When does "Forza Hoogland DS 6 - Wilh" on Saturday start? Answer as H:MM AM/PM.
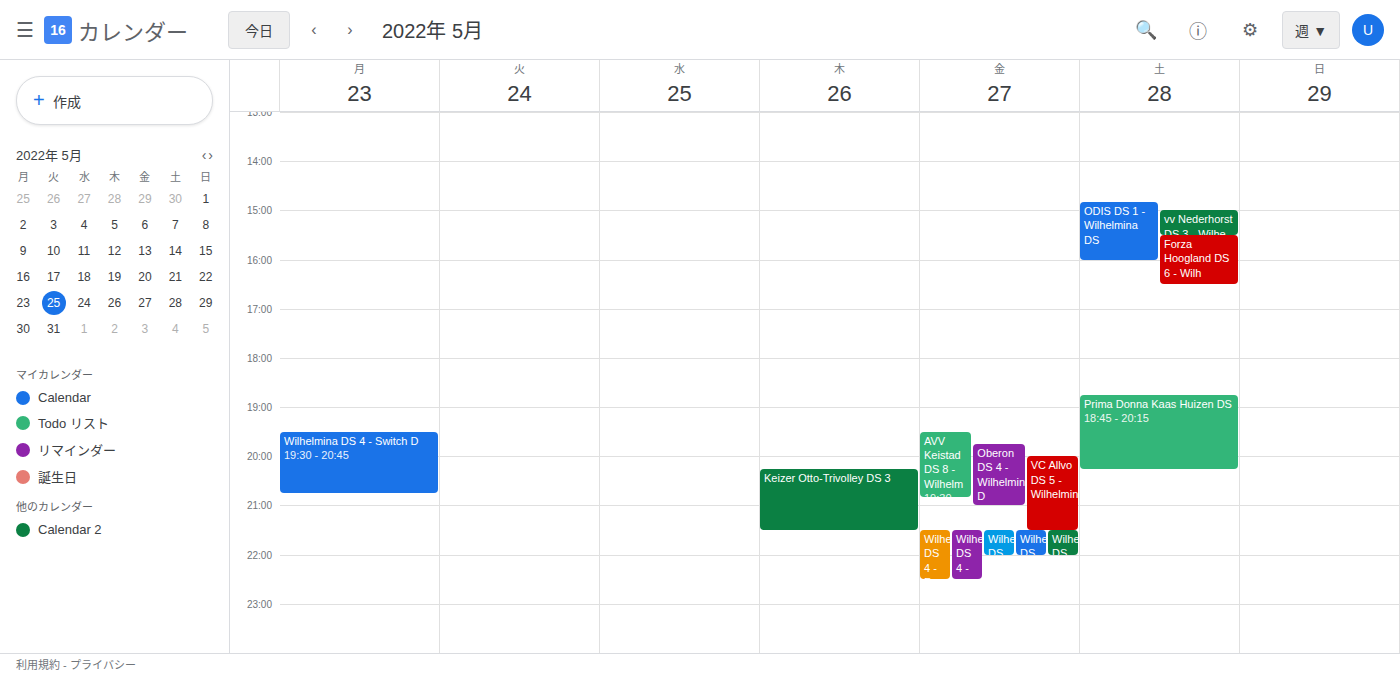
3:30 PM